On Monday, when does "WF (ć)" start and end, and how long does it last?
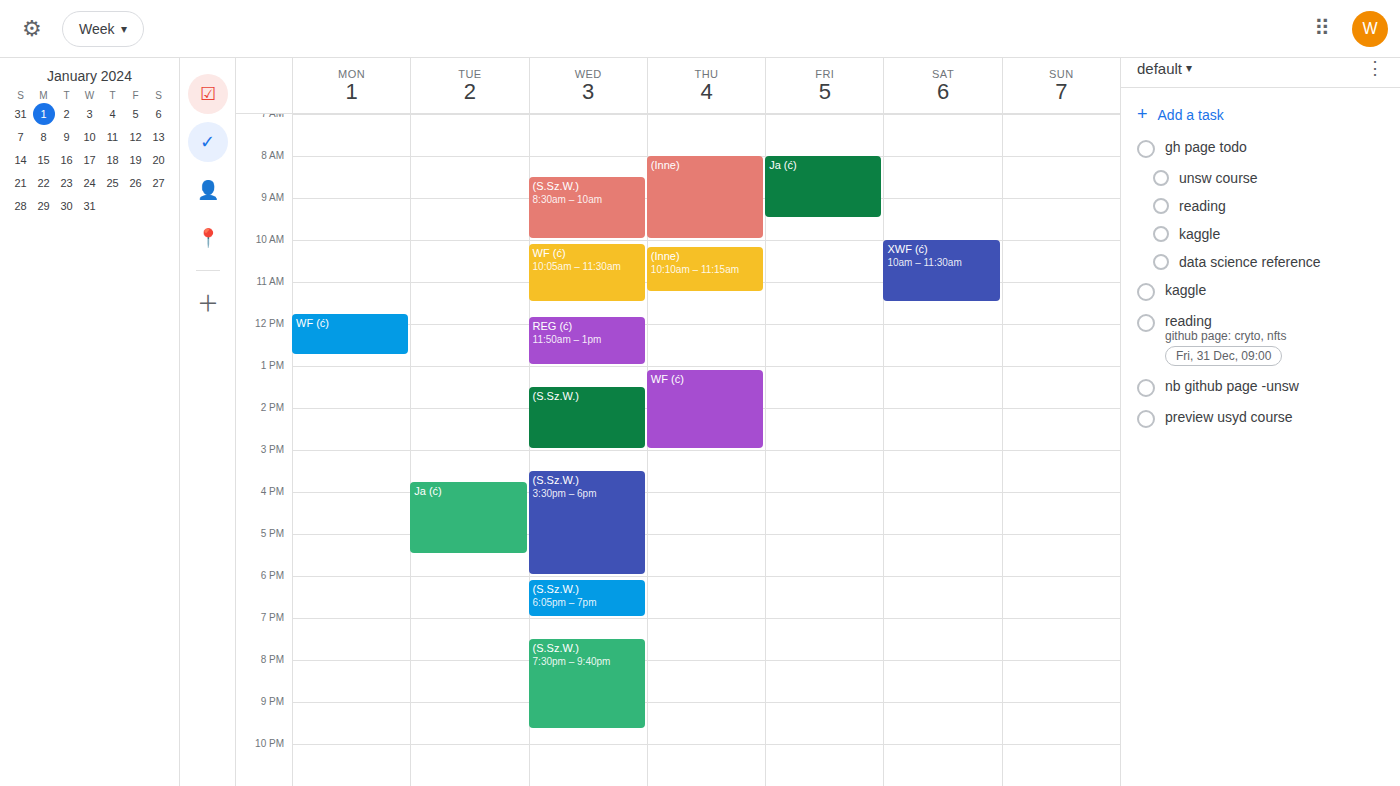
11:45 AM to 12:45 PM, 1 hour